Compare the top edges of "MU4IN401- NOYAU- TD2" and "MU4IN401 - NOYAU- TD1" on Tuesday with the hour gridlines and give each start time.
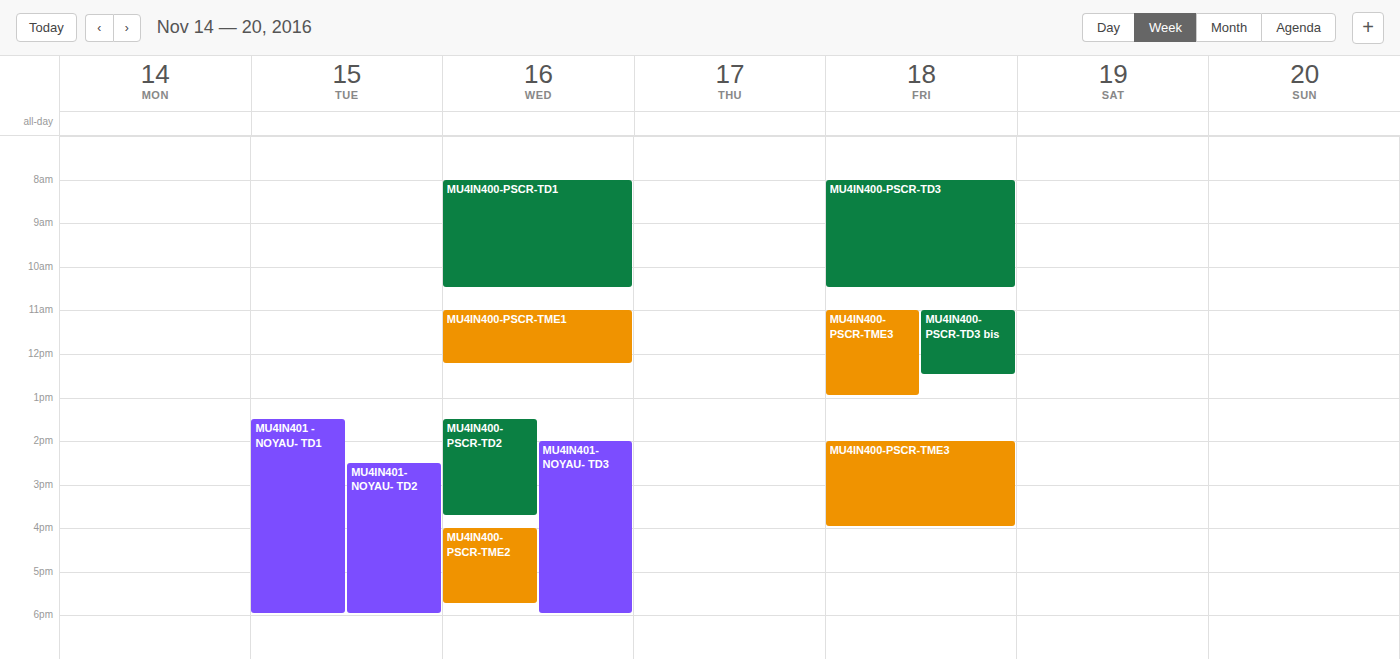
"MU4IN401- NOYAU- TD2": 2:30 PM, halfway between the 2 PM and 3 PM lines. "MU4IN401 - NOYAU- TD1": 1:30 PM, halfway between the 1 PM and 2 PM lines.